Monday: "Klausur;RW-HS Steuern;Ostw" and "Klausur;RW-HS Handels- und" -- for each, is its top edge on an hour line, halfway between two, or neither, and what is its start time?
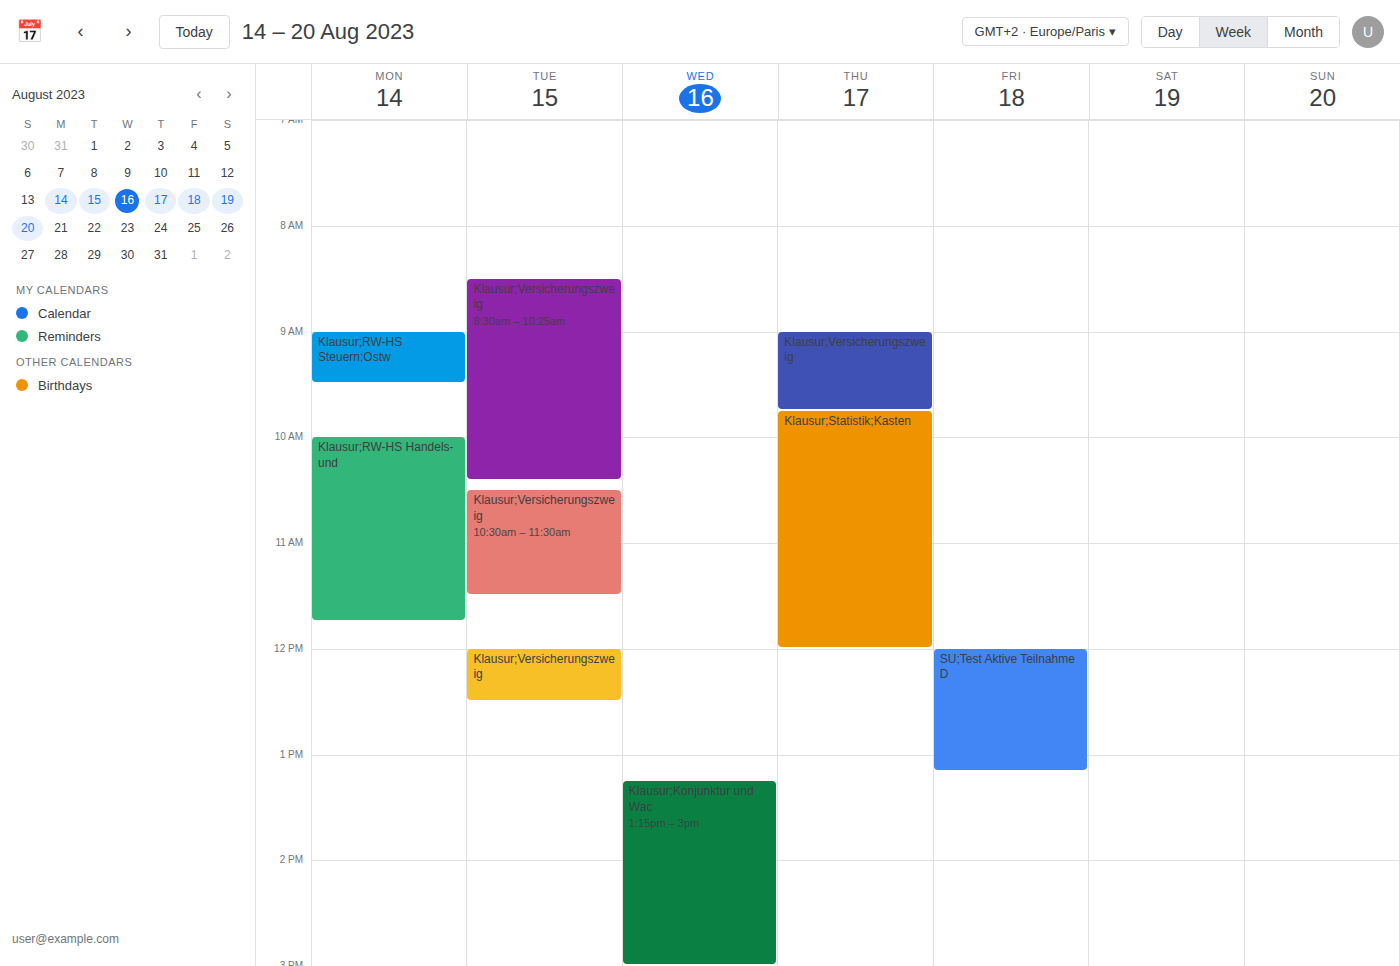
"Klausur;RW-HS Steuern;Ostw": 9:00 AM, exactly on the 9 AM line. "Klausur;RW-HS Handels- und": 10:00 AM, exactly on the 10 AM line.